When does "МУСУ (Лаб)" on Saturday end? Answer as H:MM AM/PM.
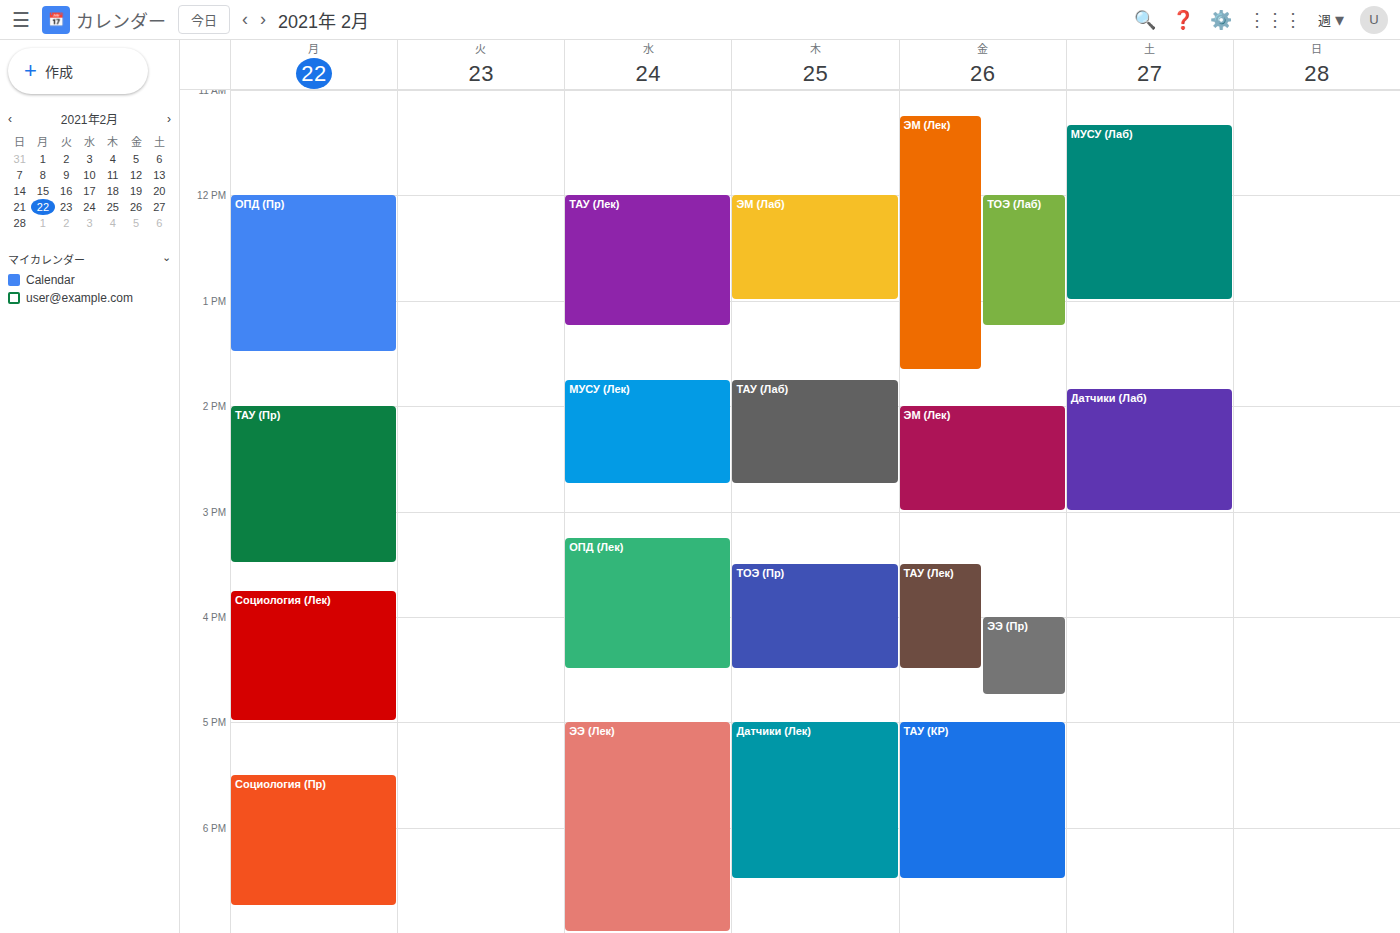
1:00 PM